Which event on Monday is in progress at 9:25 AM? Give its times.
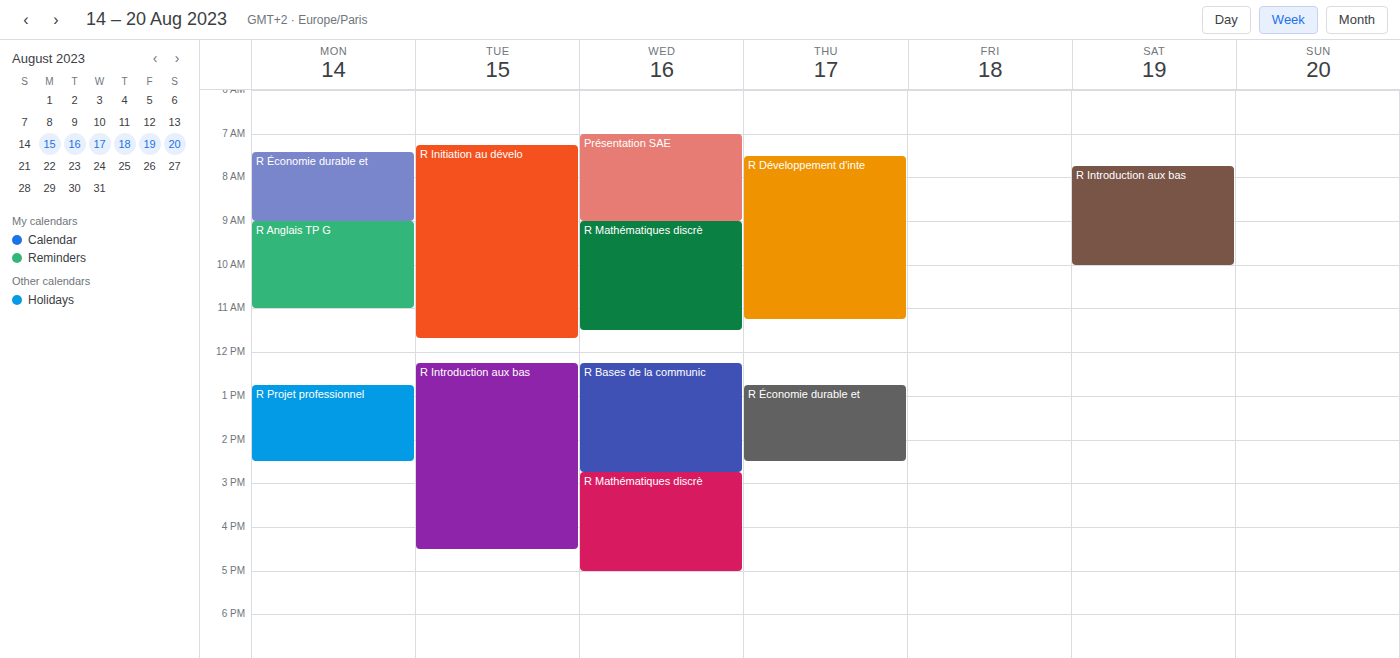
"R Anglais TP G", 9:00 AM to 11:00 AM